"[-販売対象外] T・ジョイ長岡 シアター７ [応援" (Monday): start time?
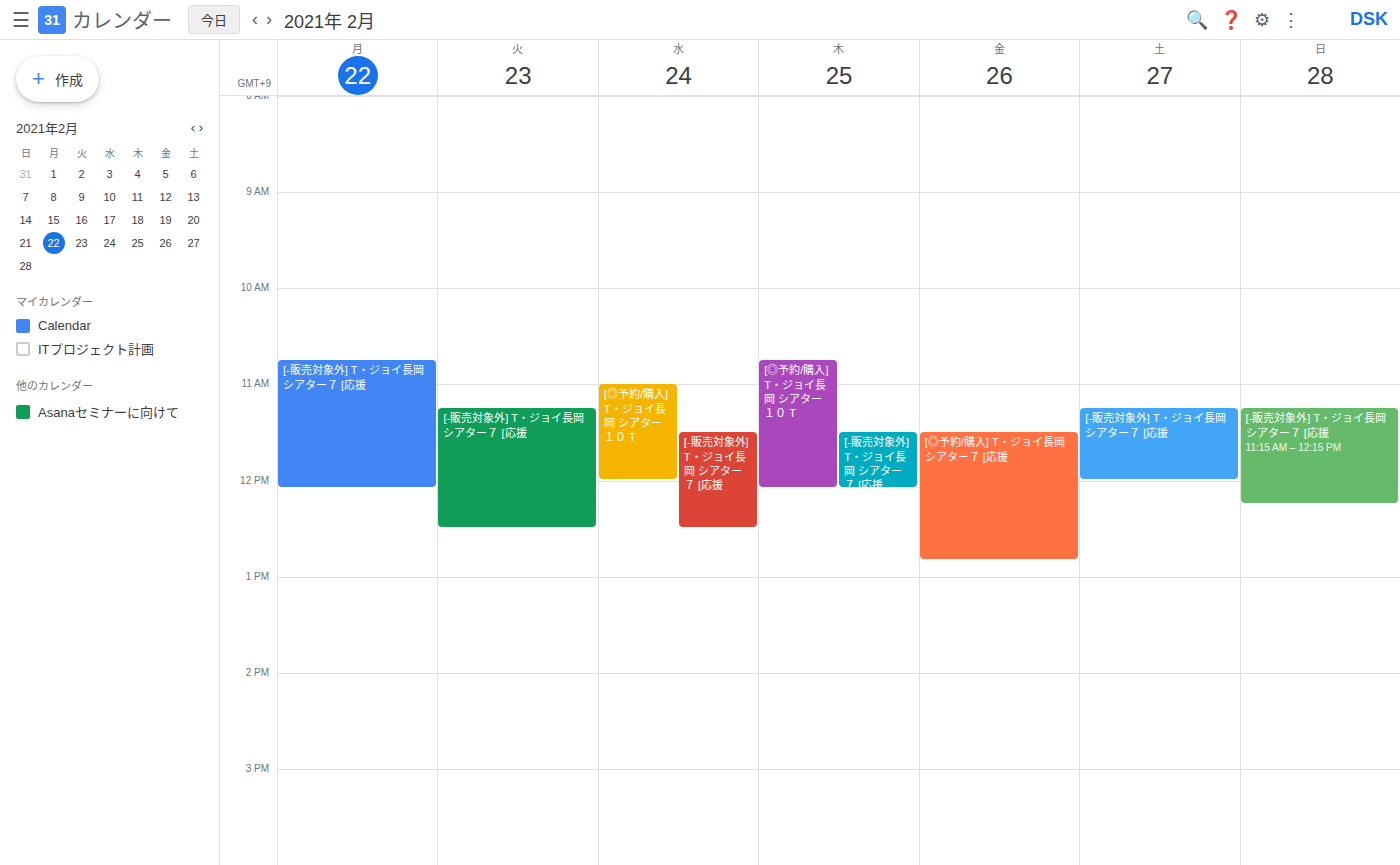
10:45 AM